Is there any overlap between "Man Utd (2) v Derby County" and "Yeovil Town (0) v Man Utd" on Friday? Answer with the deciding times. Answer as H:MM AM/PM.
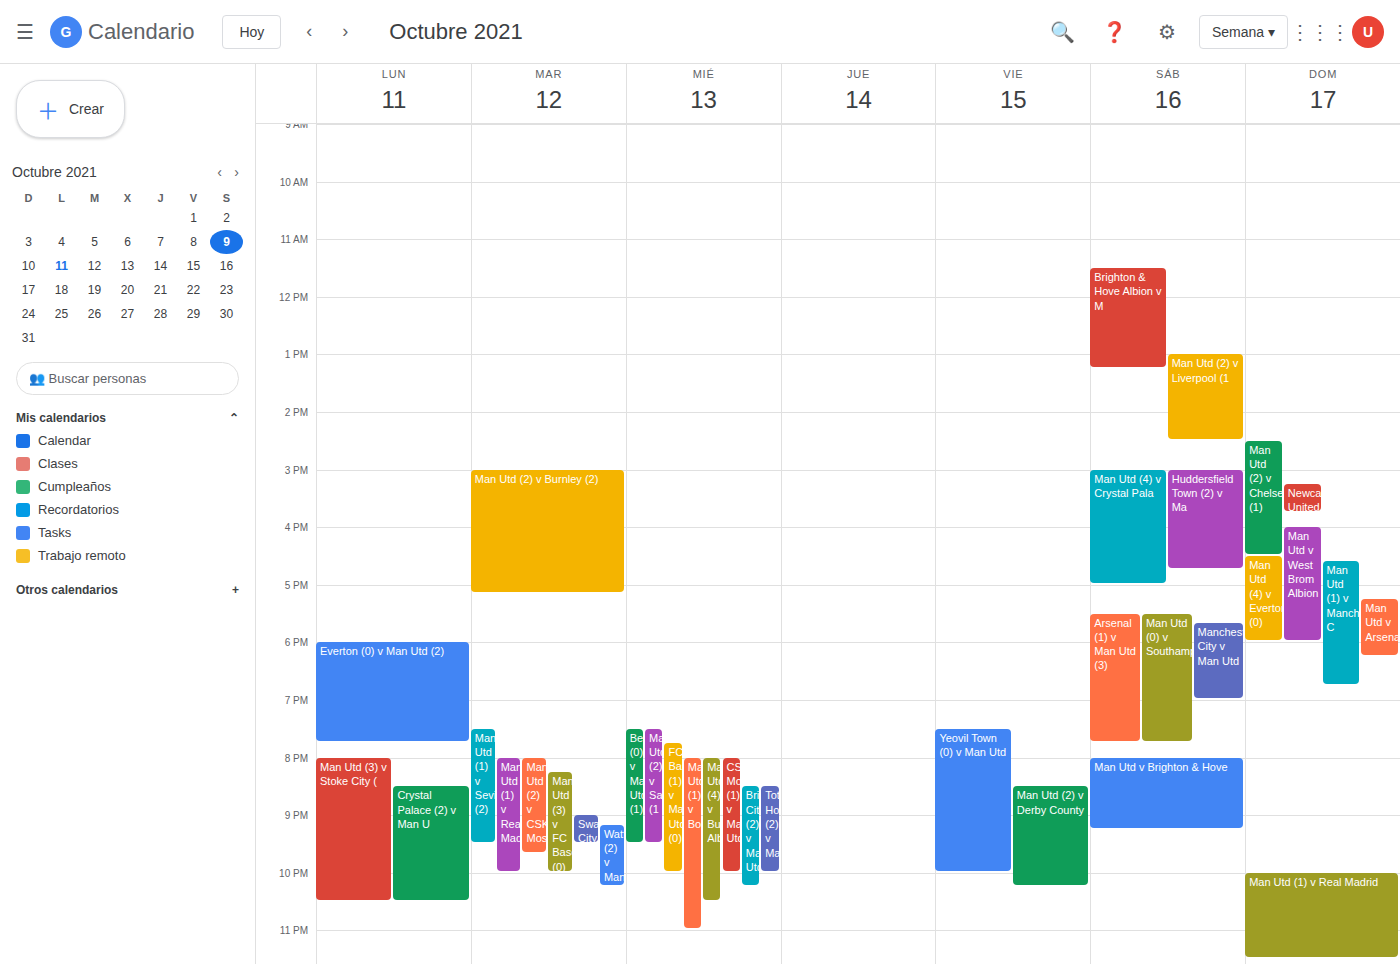
"Man Utd (2) v Derby County" starts at 8:30 PM, before "Yeovil Town (0) v Man Utd" ends at 10:00 PM -- they overlap.